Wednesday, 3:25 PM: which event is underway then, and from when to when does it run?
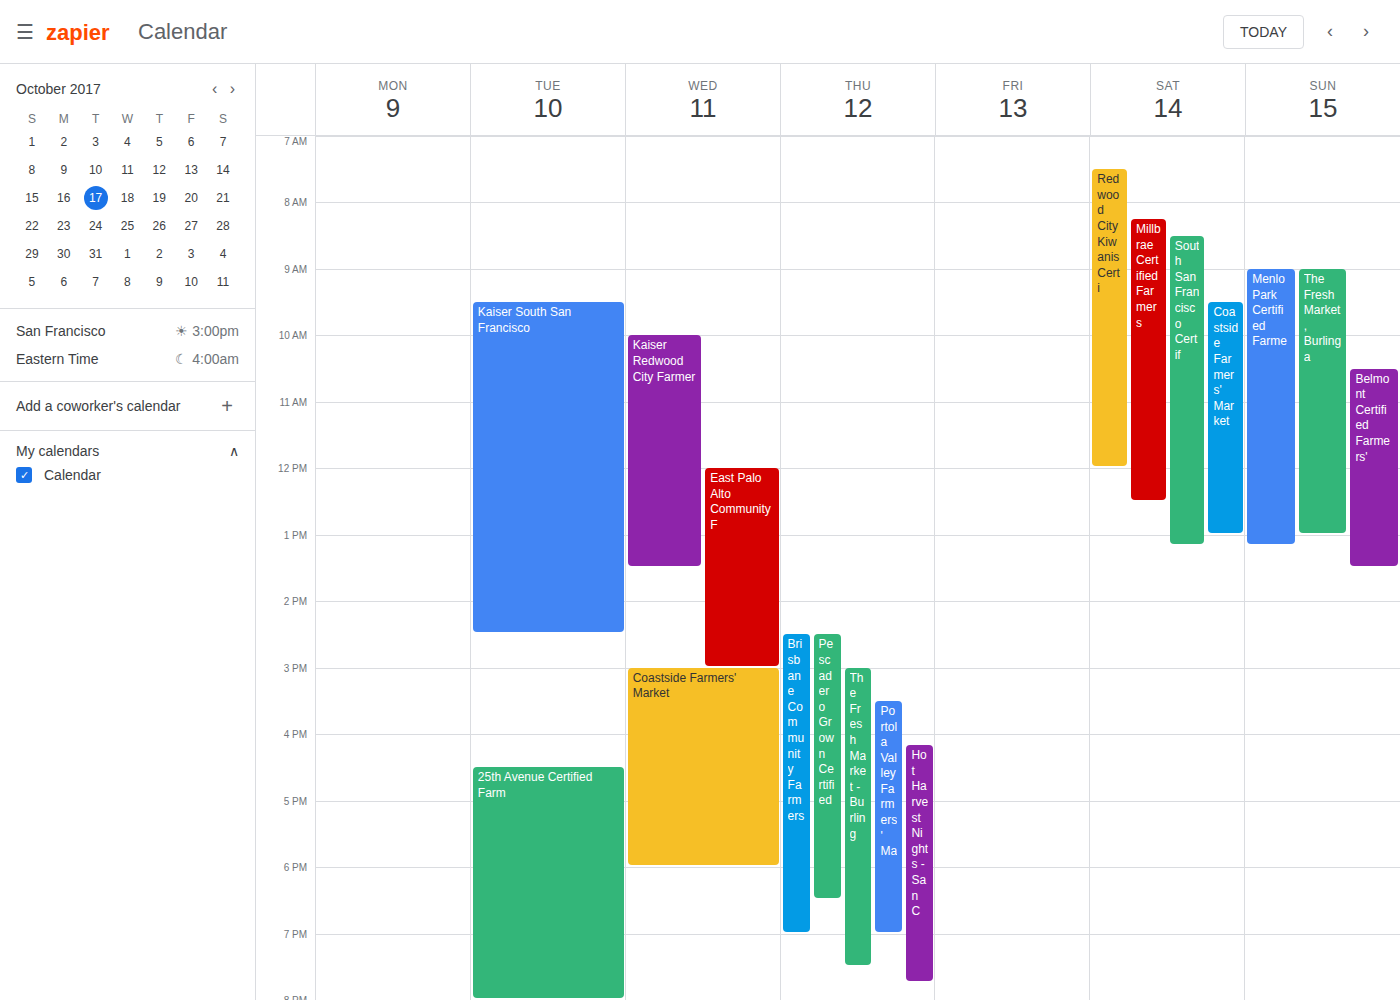
"Coastside Farmers' Market", 3:00 PM to 6:00 PM